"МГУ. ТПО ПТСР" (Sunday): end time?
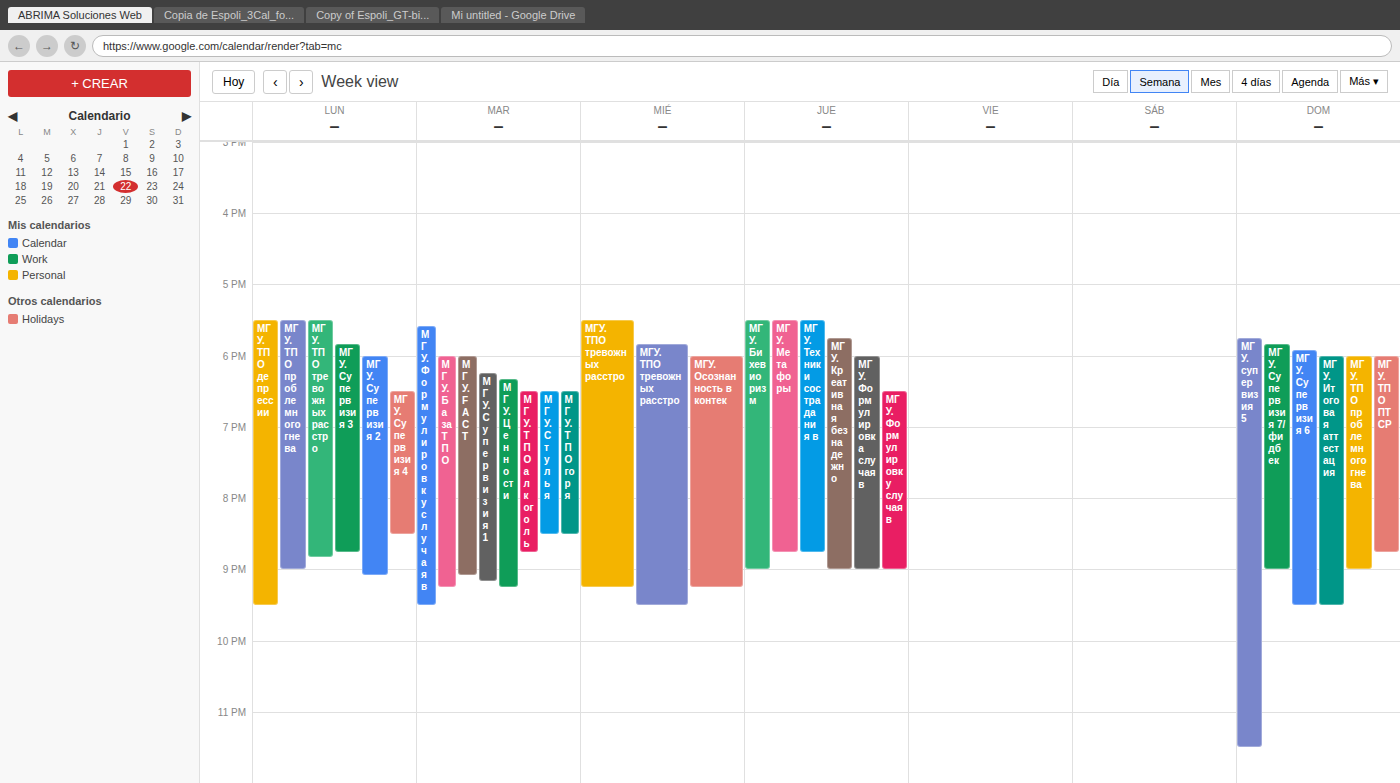
8:45 PM